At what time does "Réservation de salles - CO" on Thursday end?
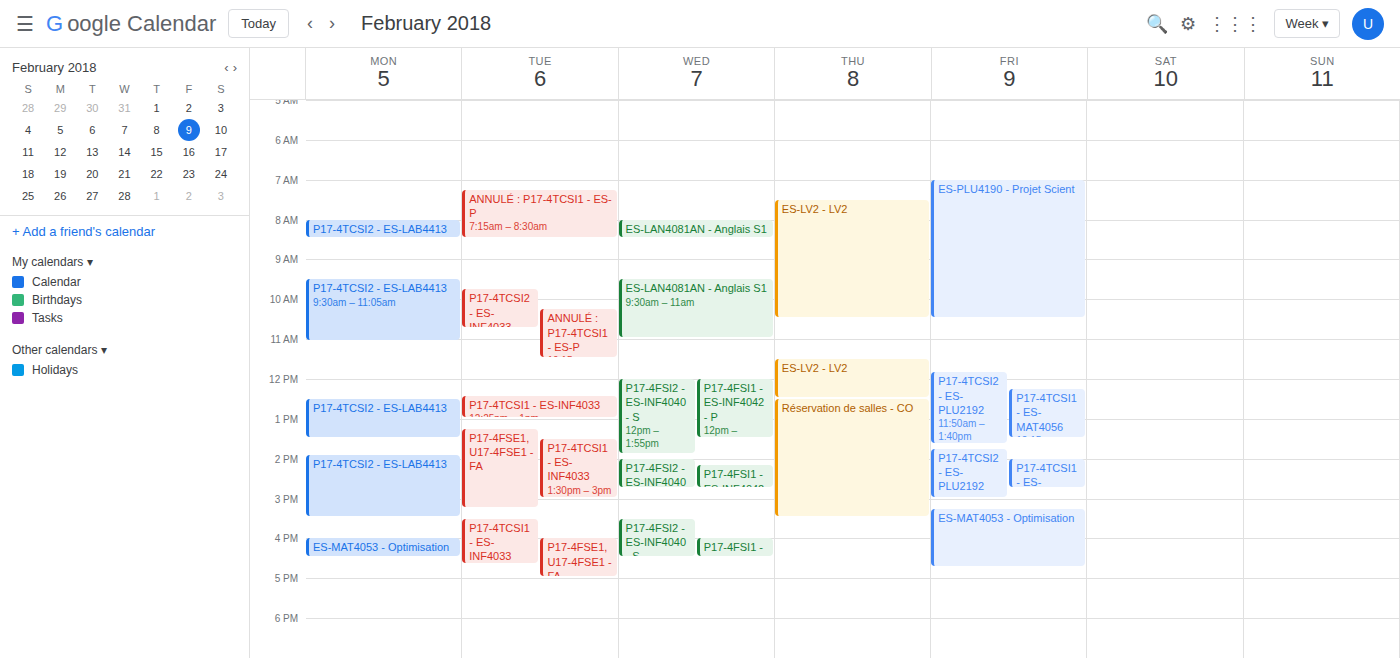
3:30 PM